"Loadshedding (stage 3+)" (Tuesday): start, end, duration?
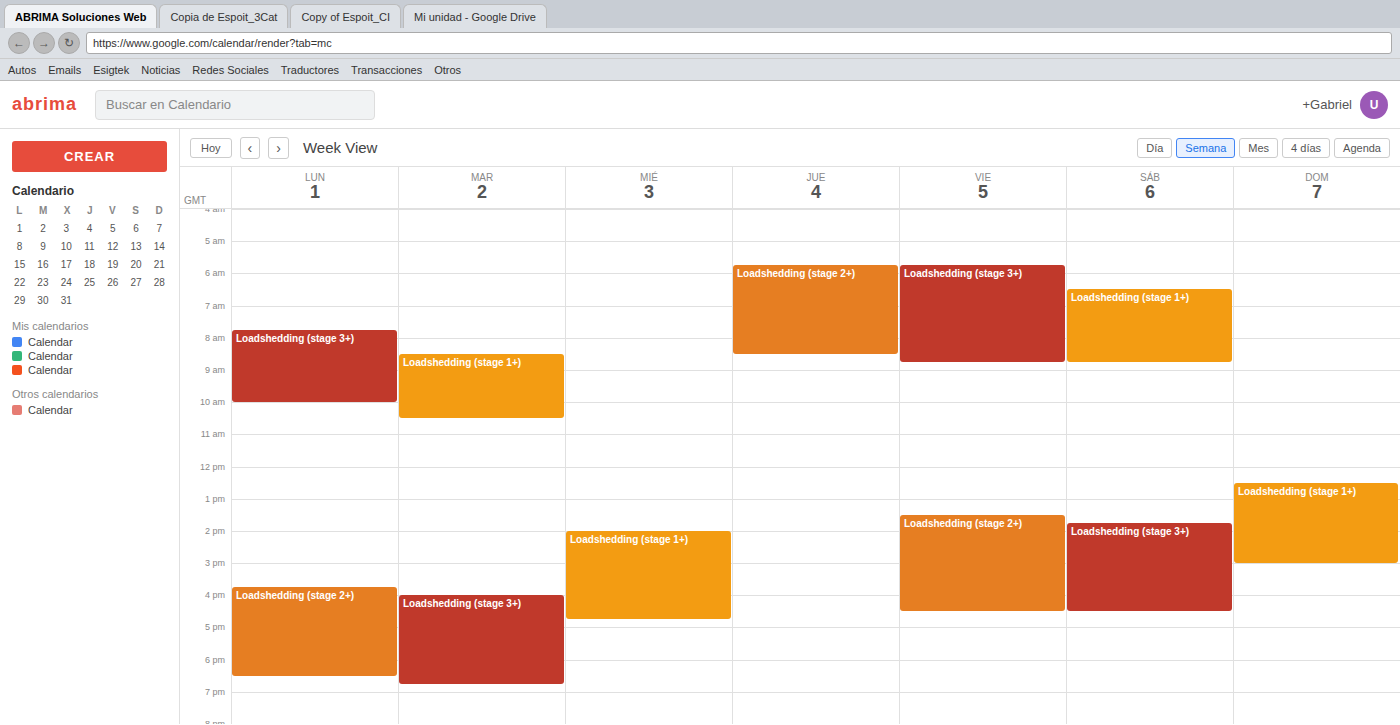
4:00 PM to 6:45 PM, 2 hours 45 minutes